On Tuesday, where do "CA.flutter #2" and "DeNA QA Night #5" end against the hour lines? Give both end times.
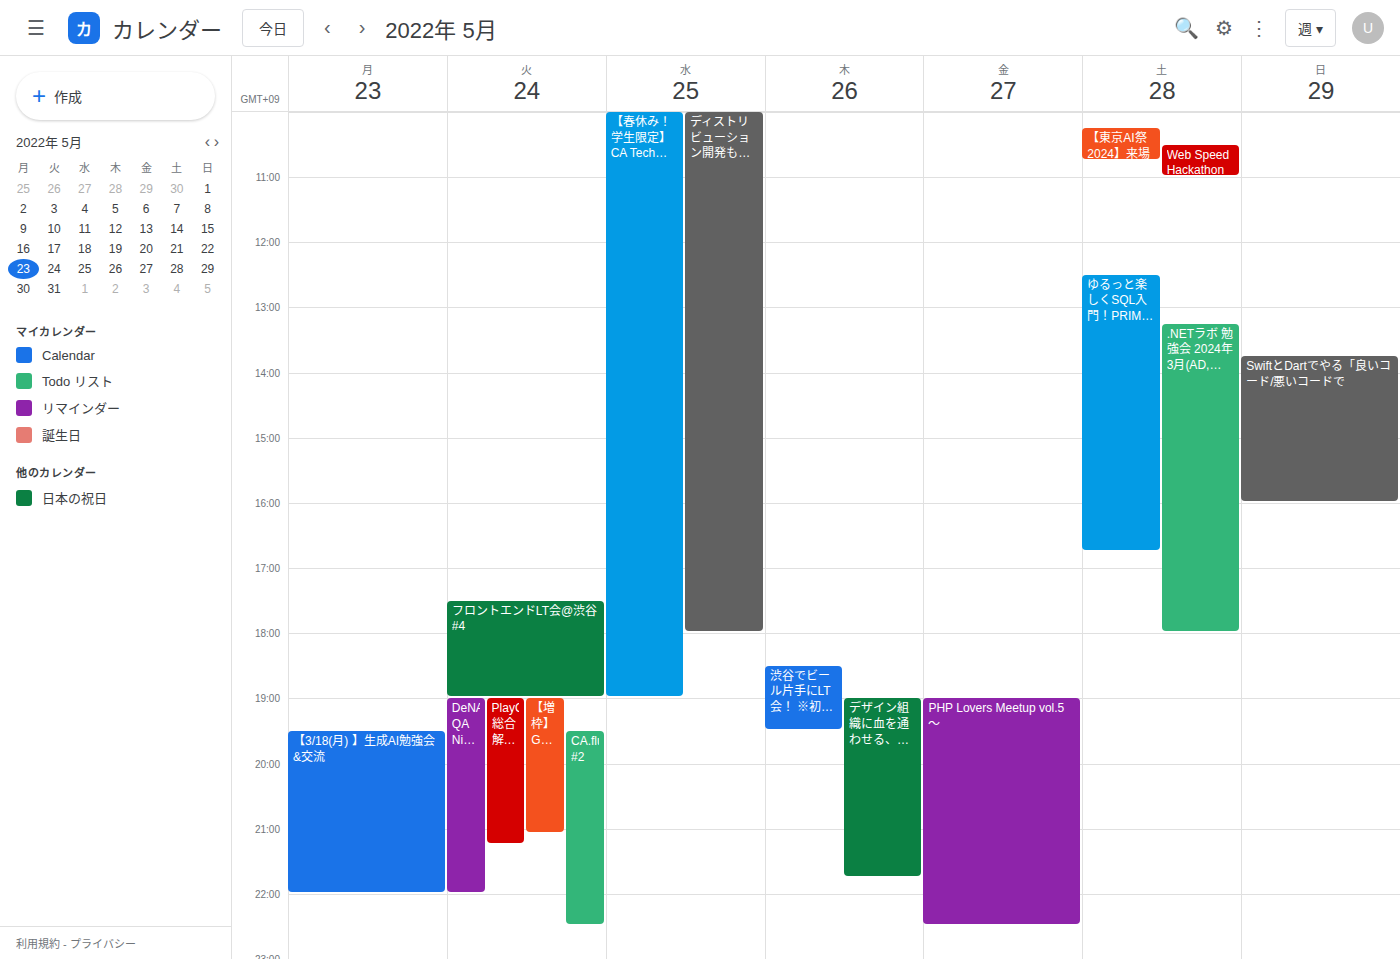
"CA.flutter #2": 10:30 PM, halfway between the 10 PM and 11 PM lines. "DeNA QA Night #5": 10:00 PM, exactly on the 10 PM line.